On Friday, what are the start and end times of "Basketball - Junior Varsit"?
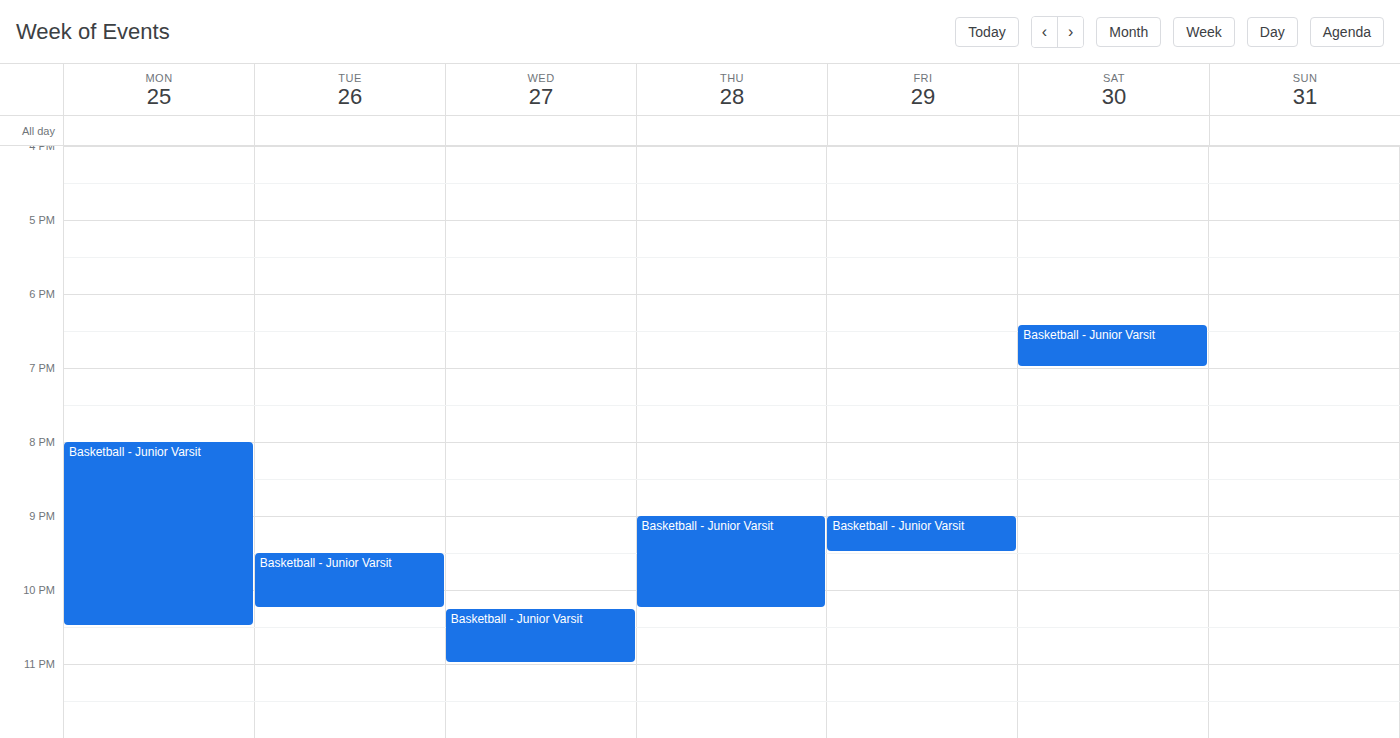
9:00 PM to 9:30 PM